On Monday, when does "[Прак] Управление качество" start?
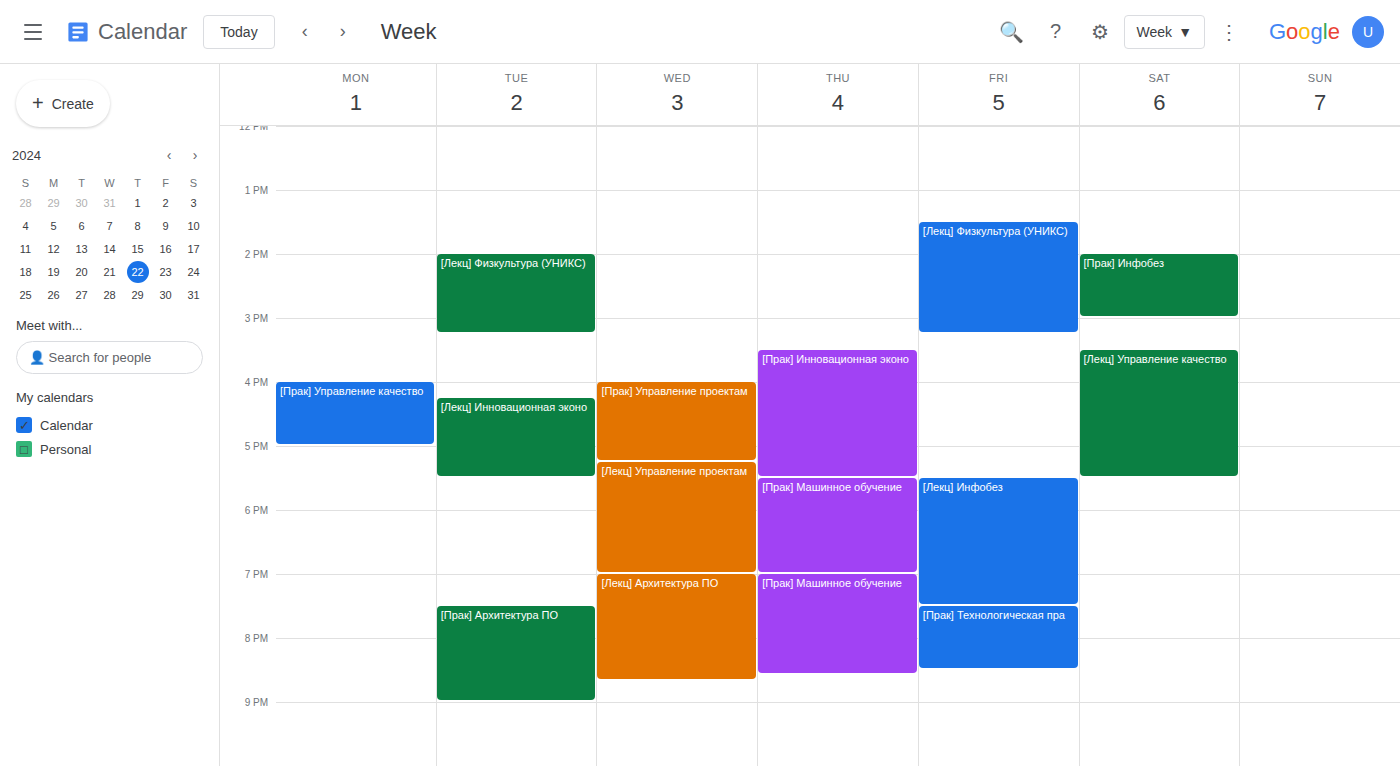
16:00